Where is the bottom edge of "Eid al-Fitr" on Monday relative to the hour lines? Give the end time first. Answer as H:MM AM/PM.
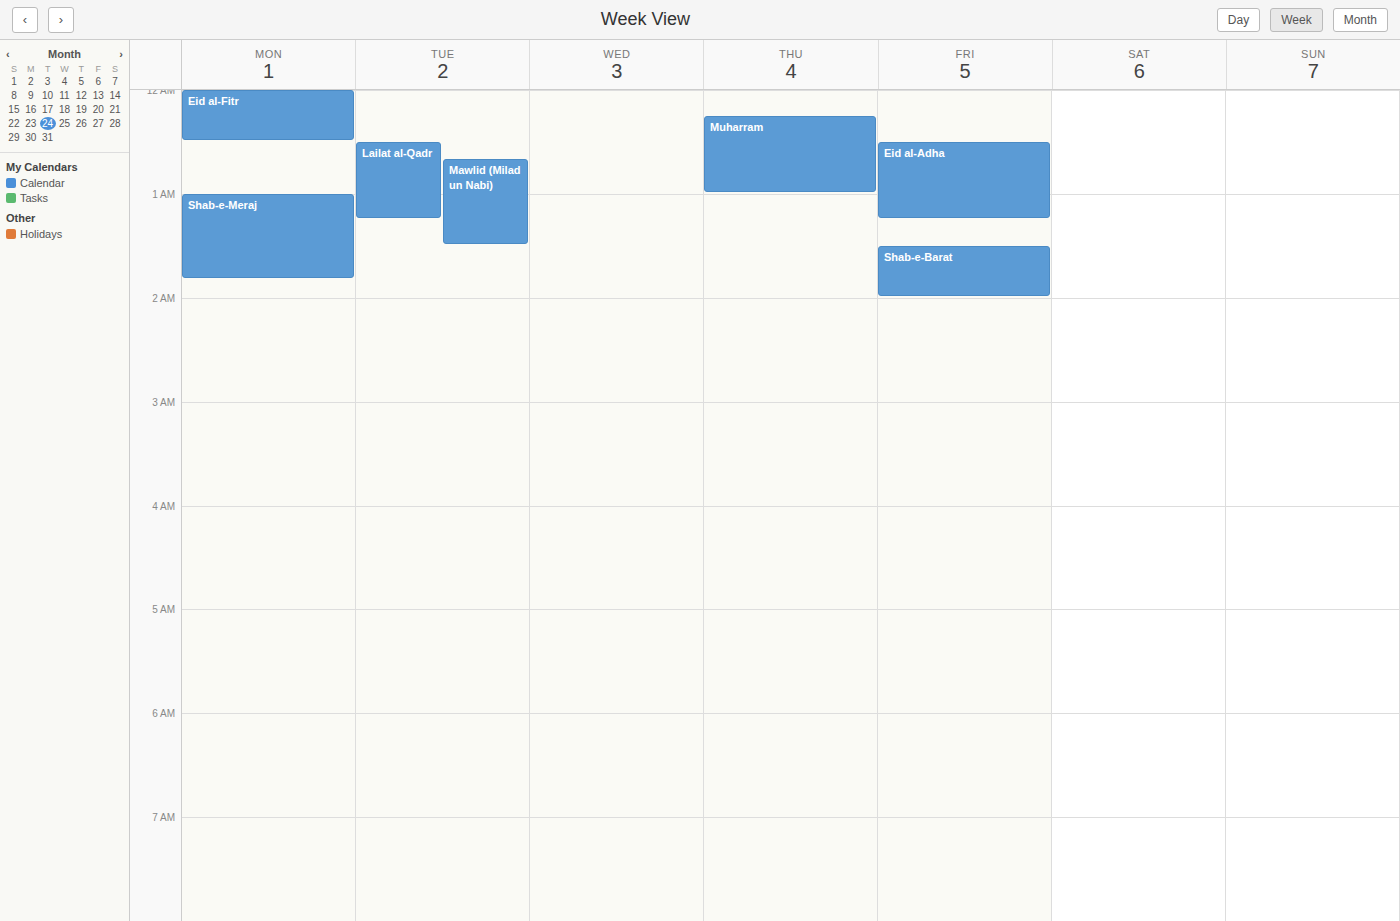
12:30 AM -- halfway between the 12 AM and 1 AM lines.